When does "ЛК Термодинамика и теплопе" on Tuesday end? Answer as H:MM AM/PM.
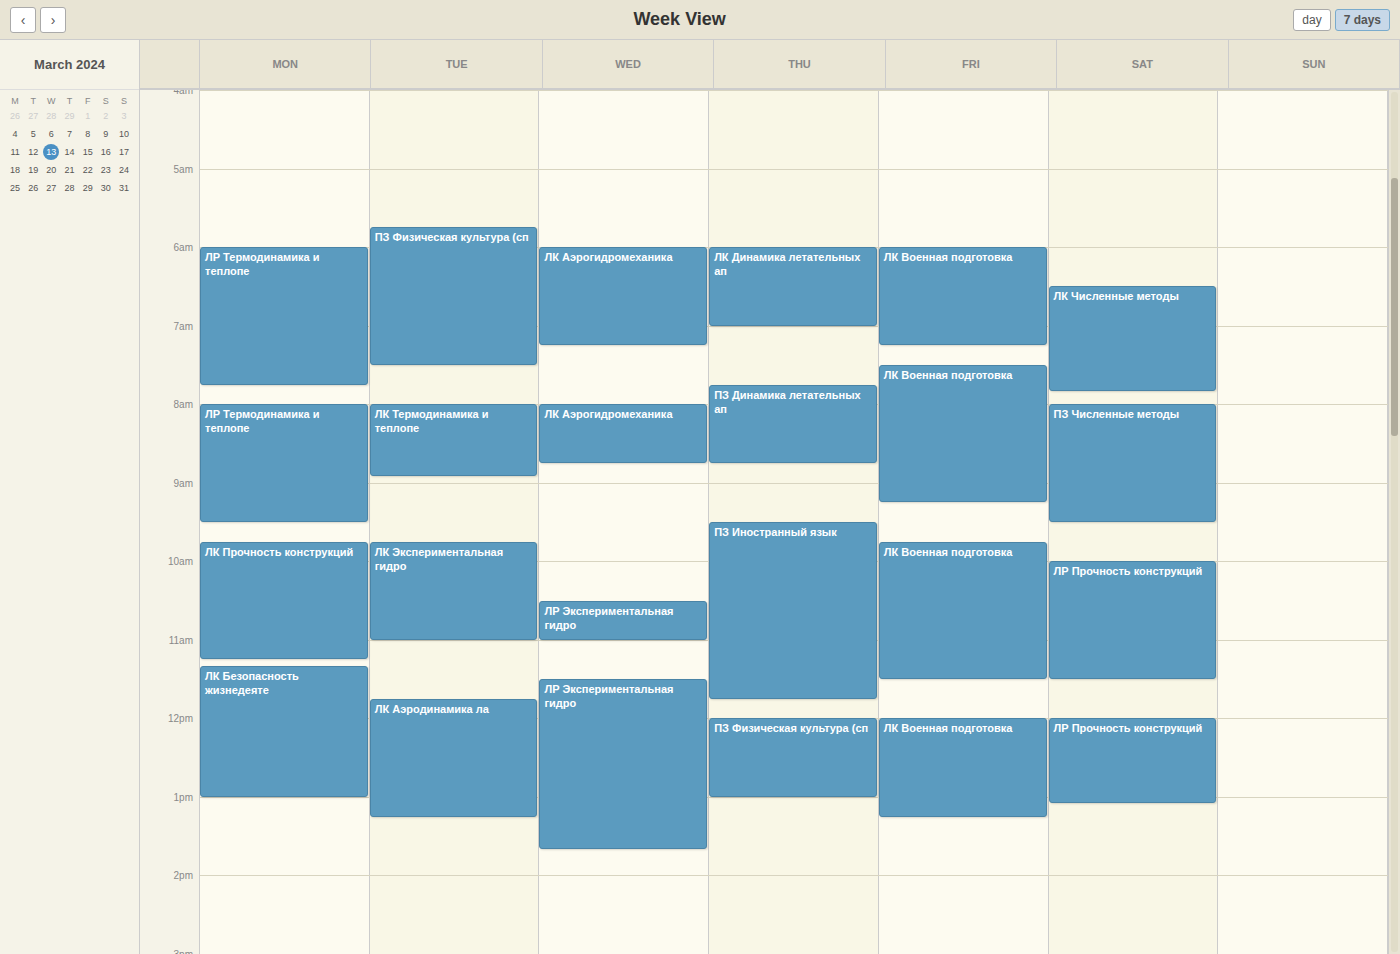
8:55 AM